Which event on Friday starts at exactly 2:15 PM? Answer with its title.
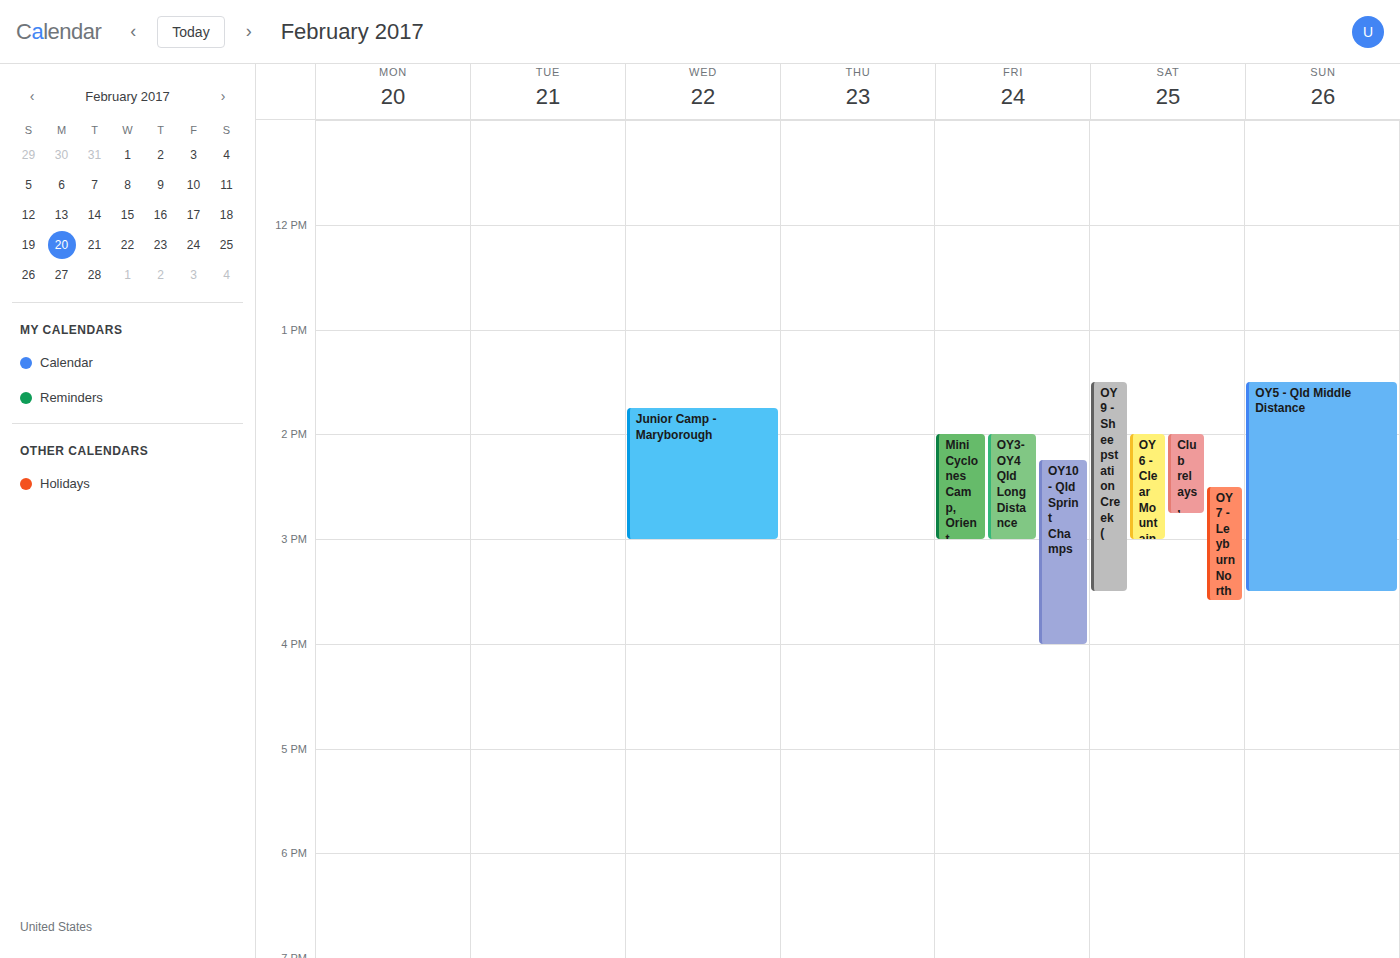
"OY10 - Qld Sprint Champs"